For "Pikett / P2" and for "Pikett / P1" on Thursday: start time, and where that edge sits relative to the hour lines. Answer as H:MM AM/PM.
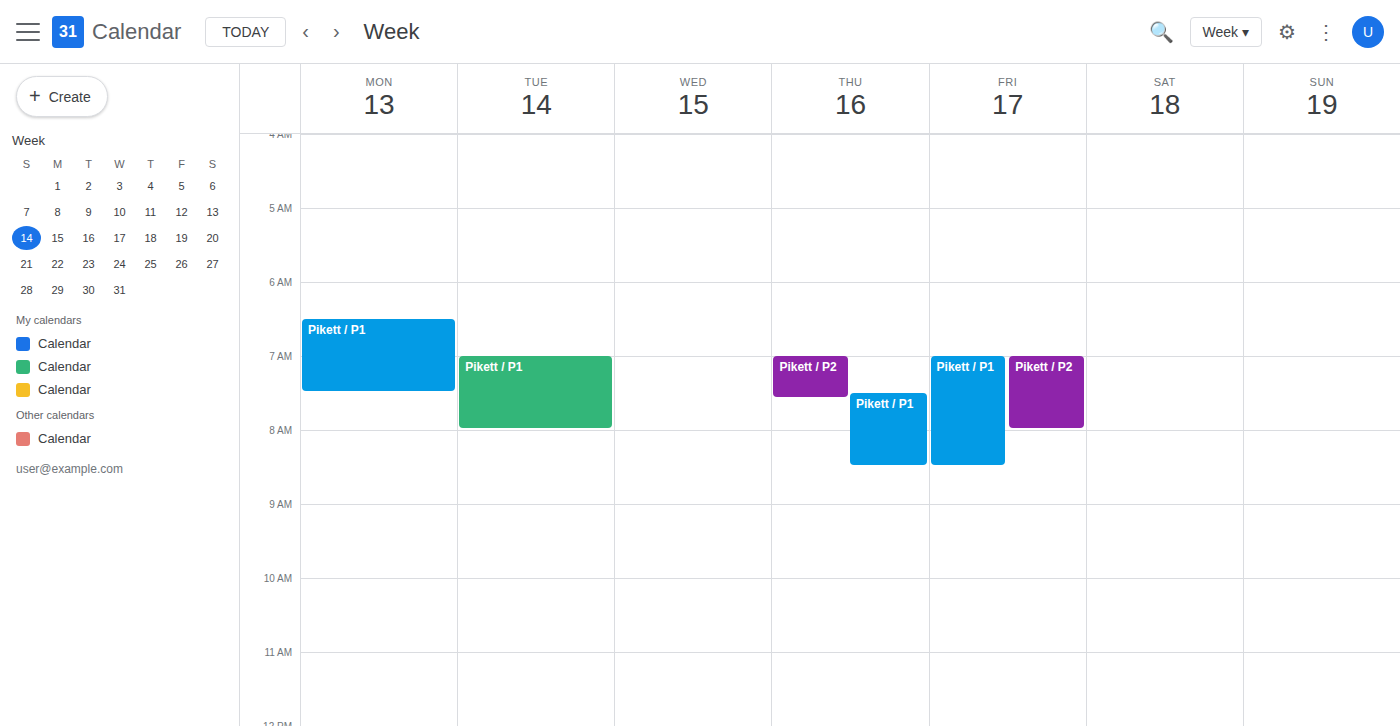
"Pikett / P2": 7:00 AM, exactly on the 7 AM line. "Pikett / P1": 7:30 AM, halfway between the 7 AM and 8 AM lines.